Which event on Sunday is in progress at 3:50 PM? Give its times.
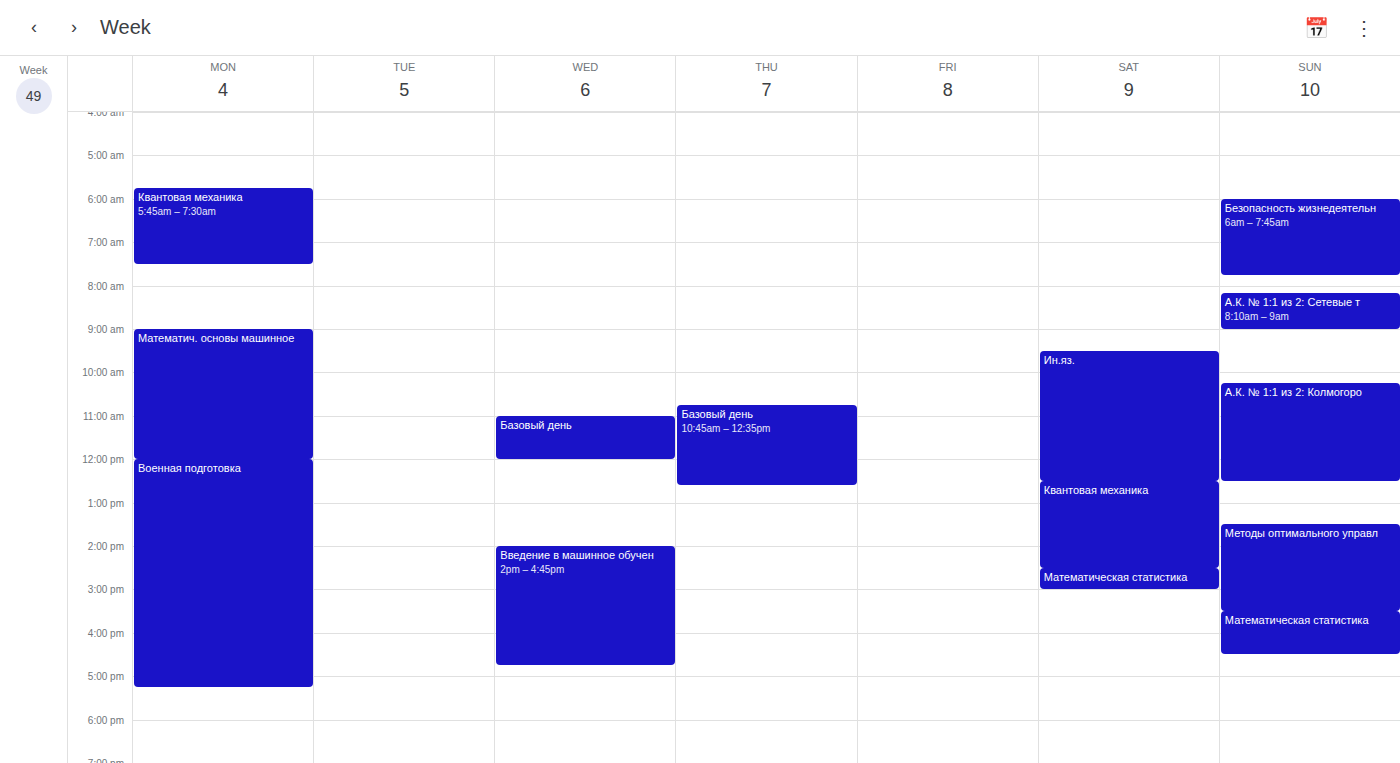
"Математическая статистика", 3:30 PM to 4:30 PM